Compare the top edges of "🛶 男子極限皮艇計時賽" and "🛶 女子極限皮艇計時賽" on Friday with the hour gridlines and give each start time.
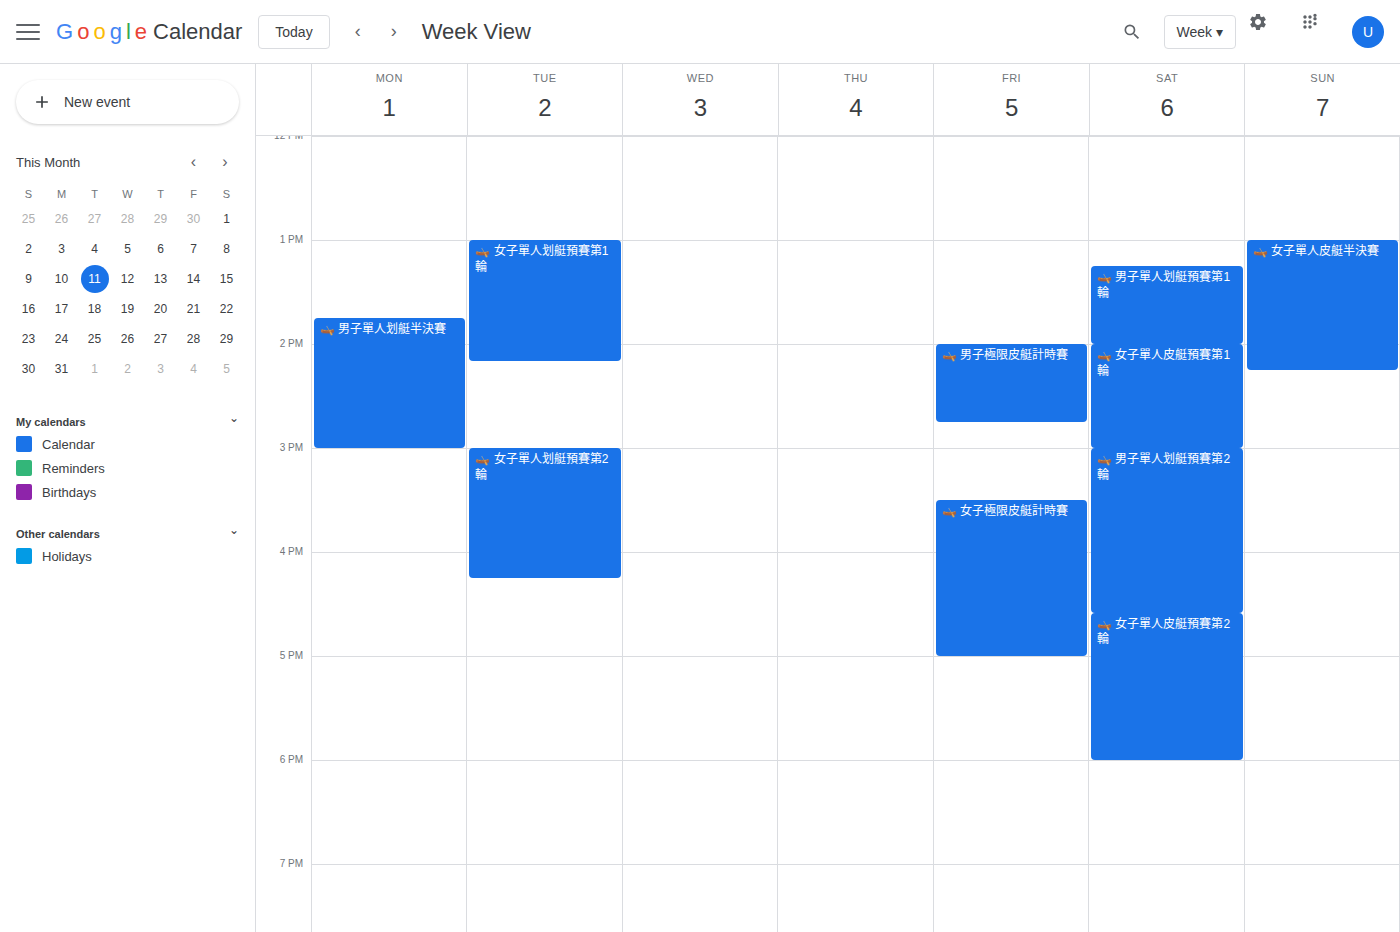
"🛶 男子極限皮艇計時賽": 2:00 PM, exactly on the 2 PM line. "🛶 女子極限皮艇計時賽": 3:30 PM, halfway between the 3 PM and 4 PM lines.